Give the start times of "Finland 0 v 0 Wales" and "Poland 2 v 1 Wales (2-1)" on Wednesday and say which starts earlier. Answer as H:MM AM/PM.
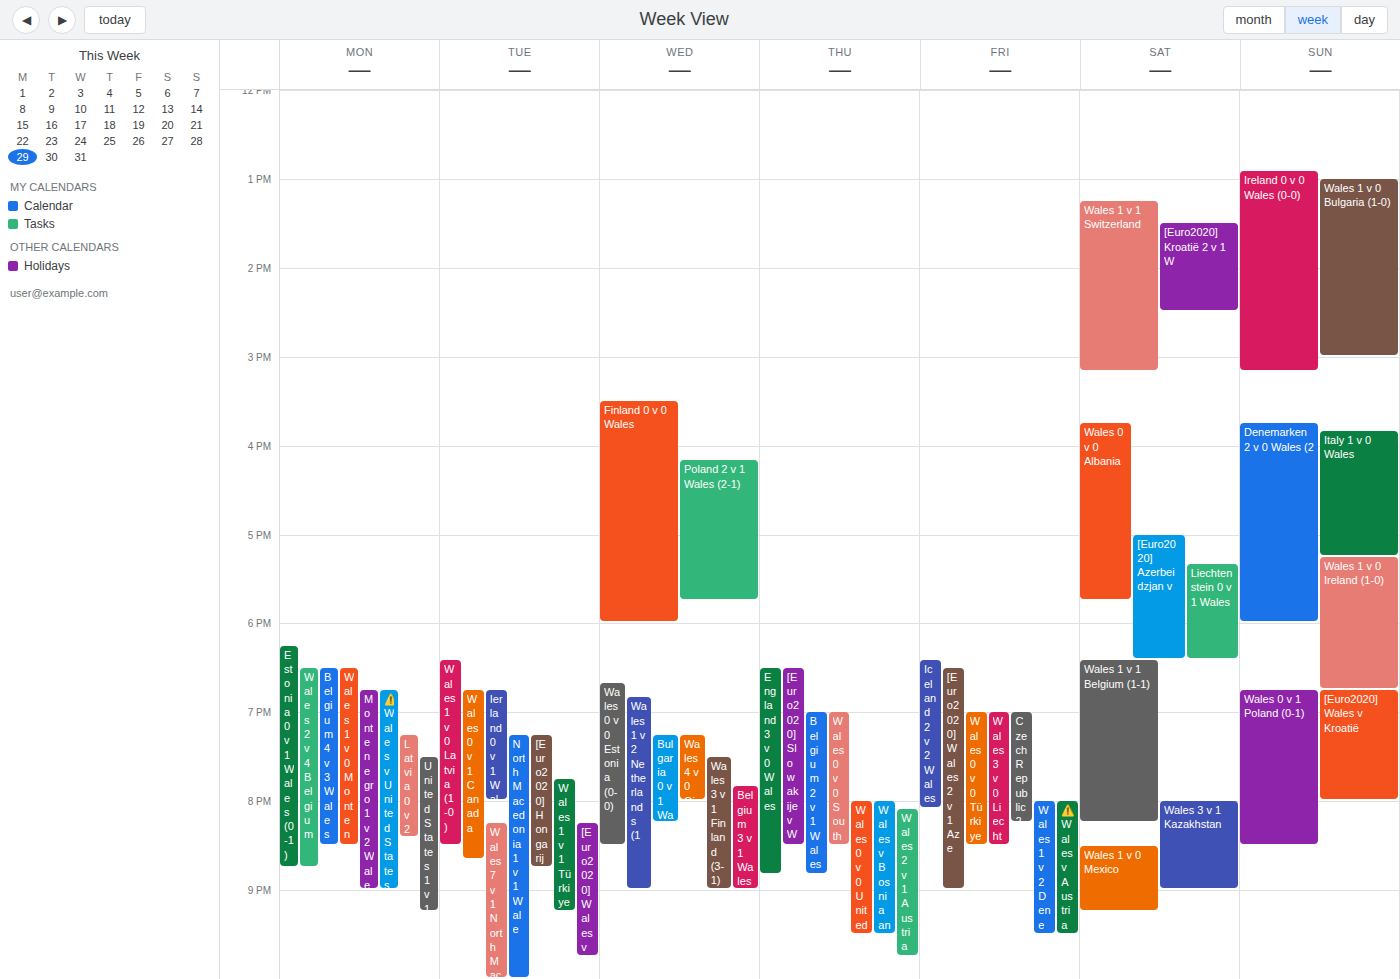
"Finland 0 v 0 Wales" 3:30 PM; "Poland 2 v 1 Wales (2-1)" 4:10 PM.